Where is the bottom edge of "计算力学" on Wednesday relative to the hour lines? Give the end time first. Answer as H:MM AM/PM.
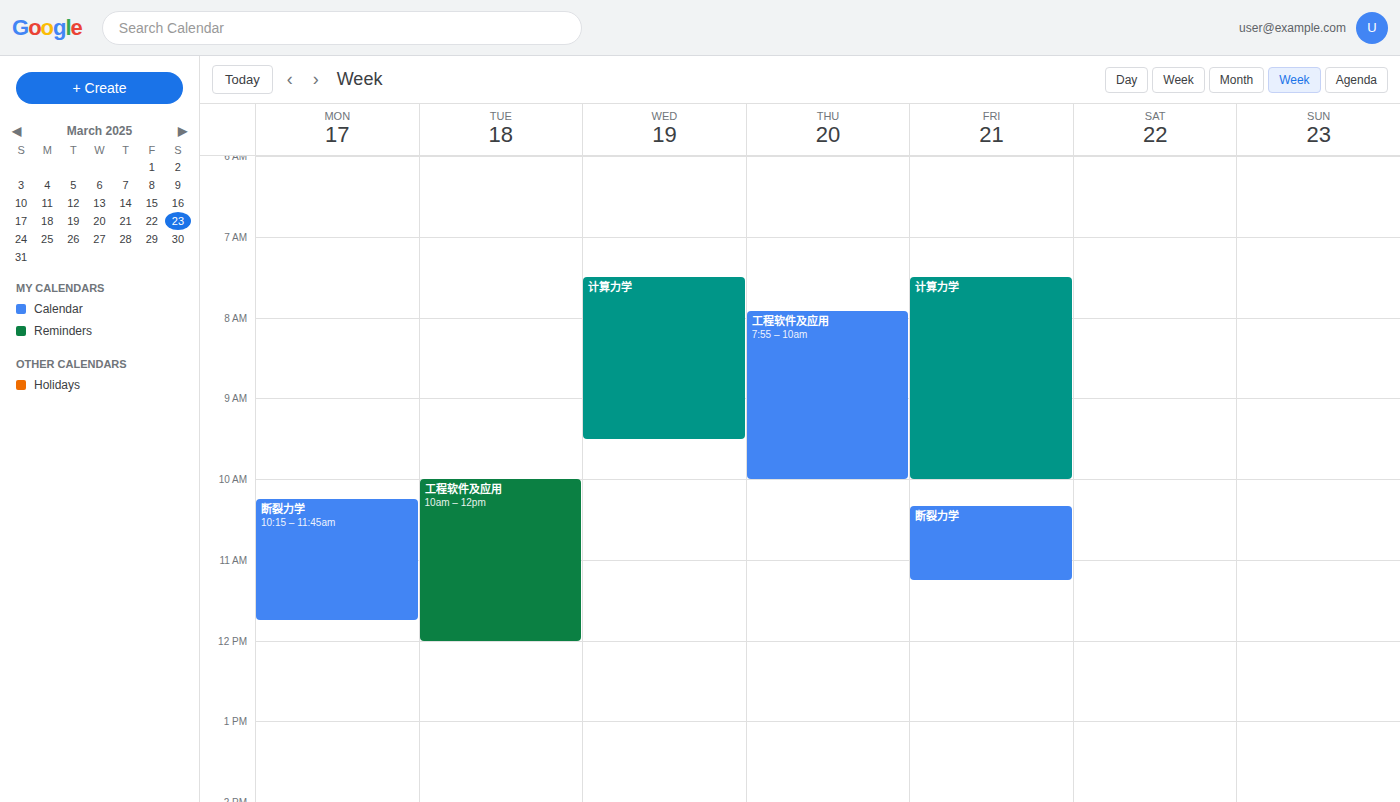
9:30 AM -- halfway between the 9 AM and 10 AM lines.